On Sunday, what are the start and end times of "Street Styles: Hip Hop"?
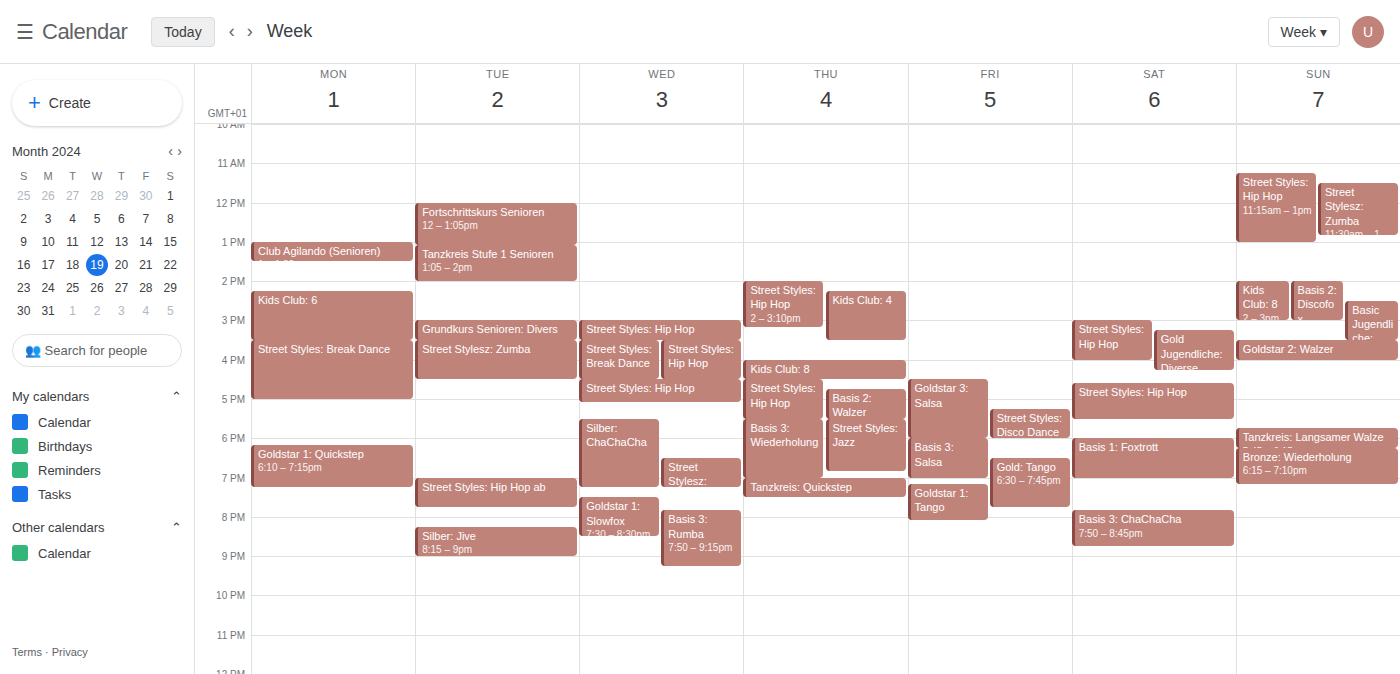
11:15 AM to 1:00 PM